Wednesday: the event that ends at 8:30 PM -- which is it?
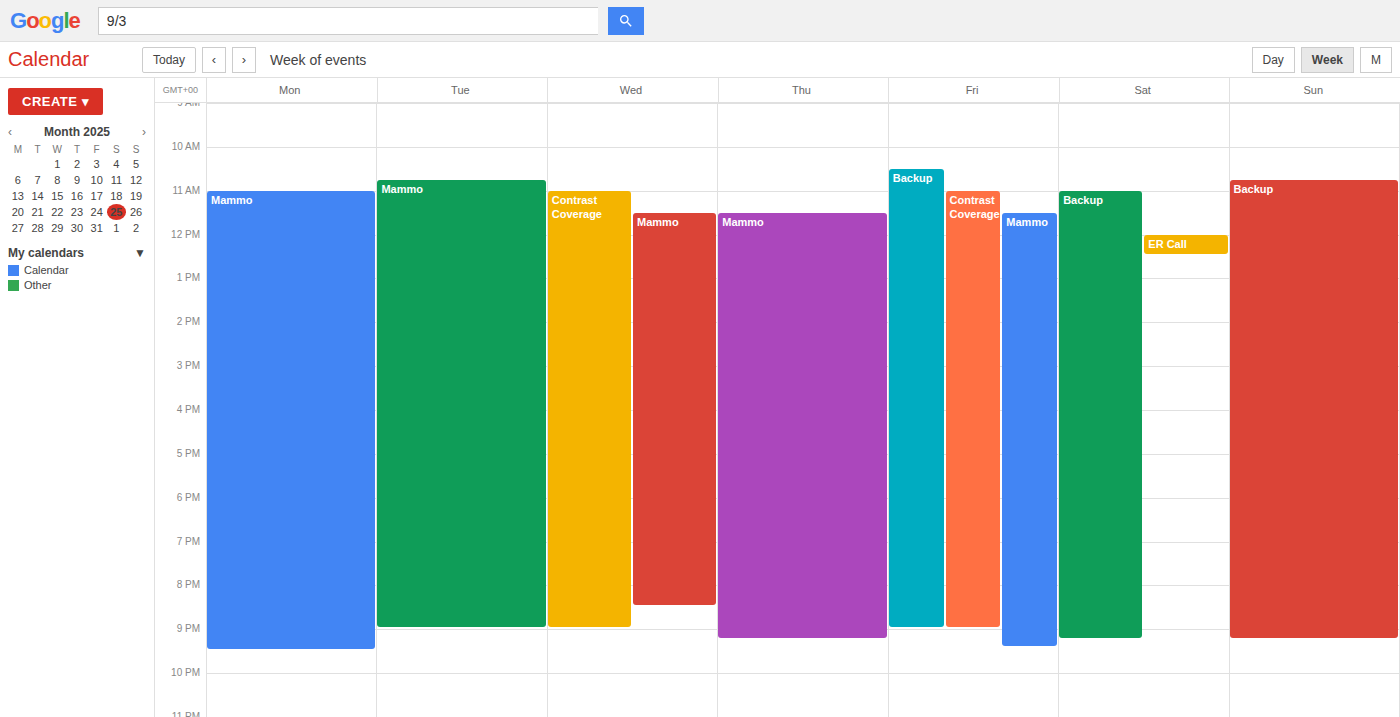
"Mammo"